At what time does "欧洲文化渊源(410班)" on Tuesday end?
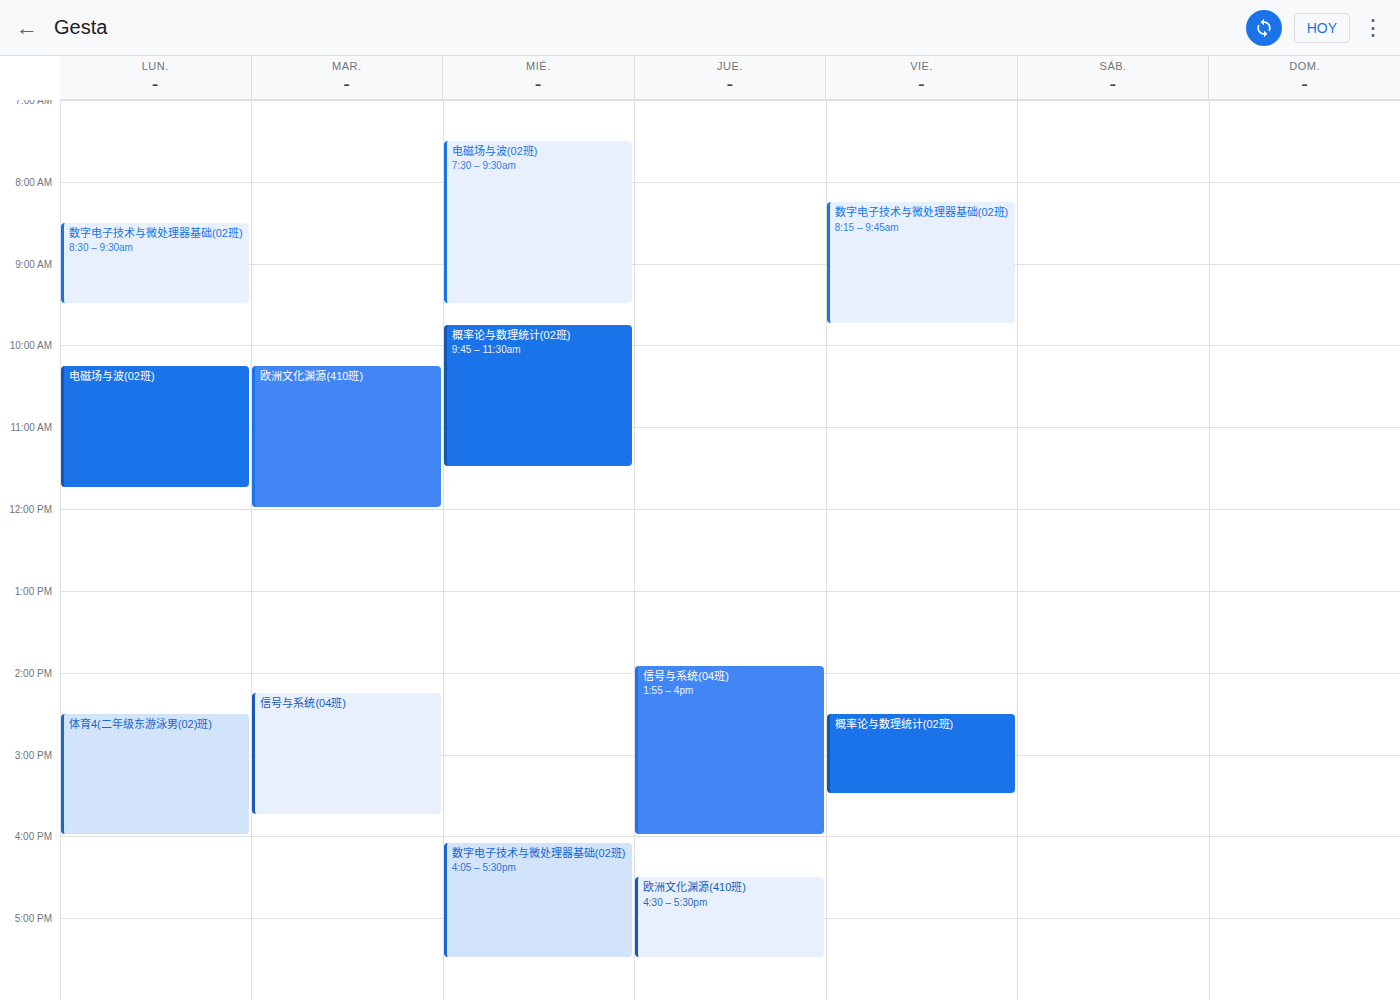
12:00 PM